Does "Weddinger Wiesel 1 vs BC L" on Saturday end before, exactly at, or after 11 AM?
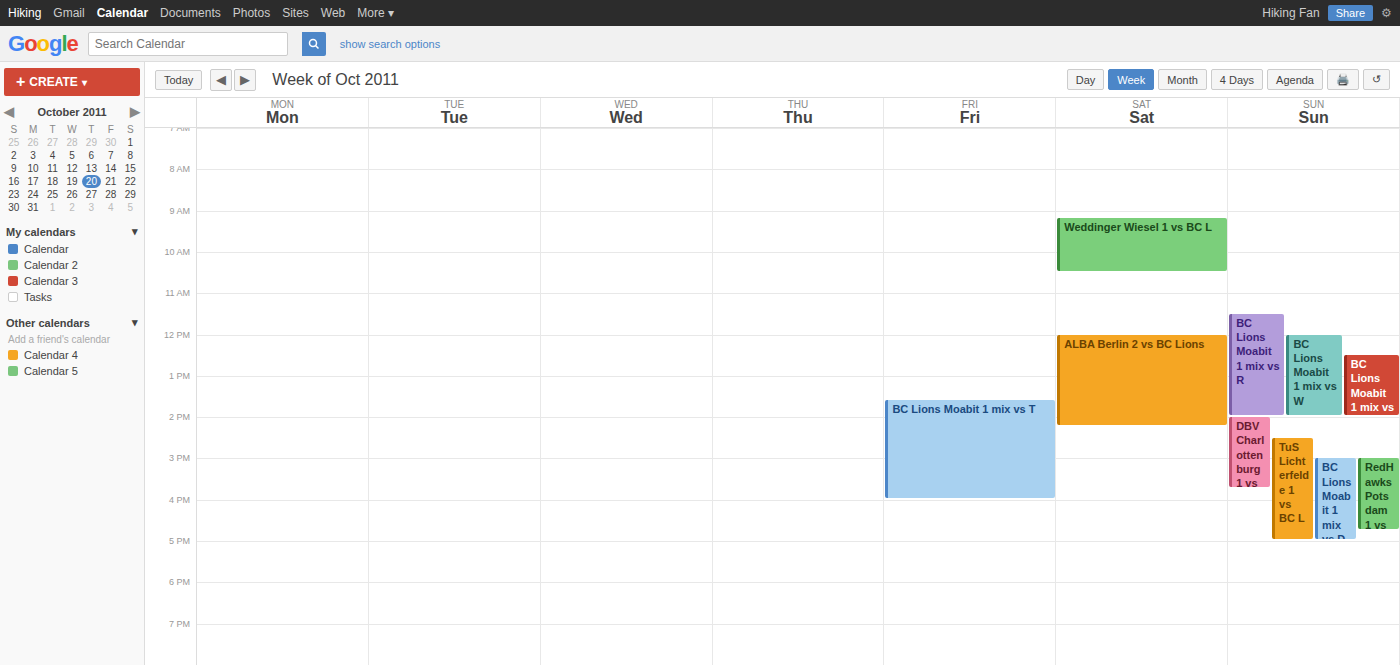
10:30 AM -- before 11 AM, 30 minutes above the 11 AM line.